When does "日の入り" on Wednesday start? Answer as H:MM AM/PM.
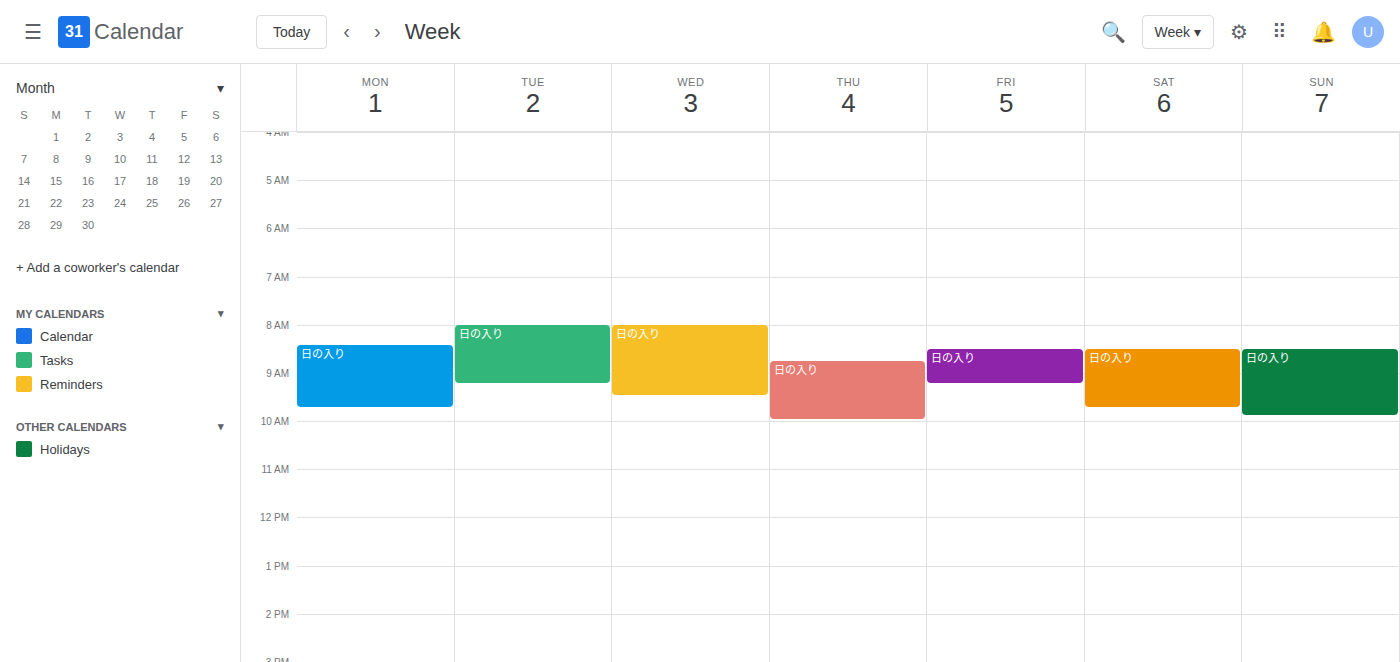
8:00 AM